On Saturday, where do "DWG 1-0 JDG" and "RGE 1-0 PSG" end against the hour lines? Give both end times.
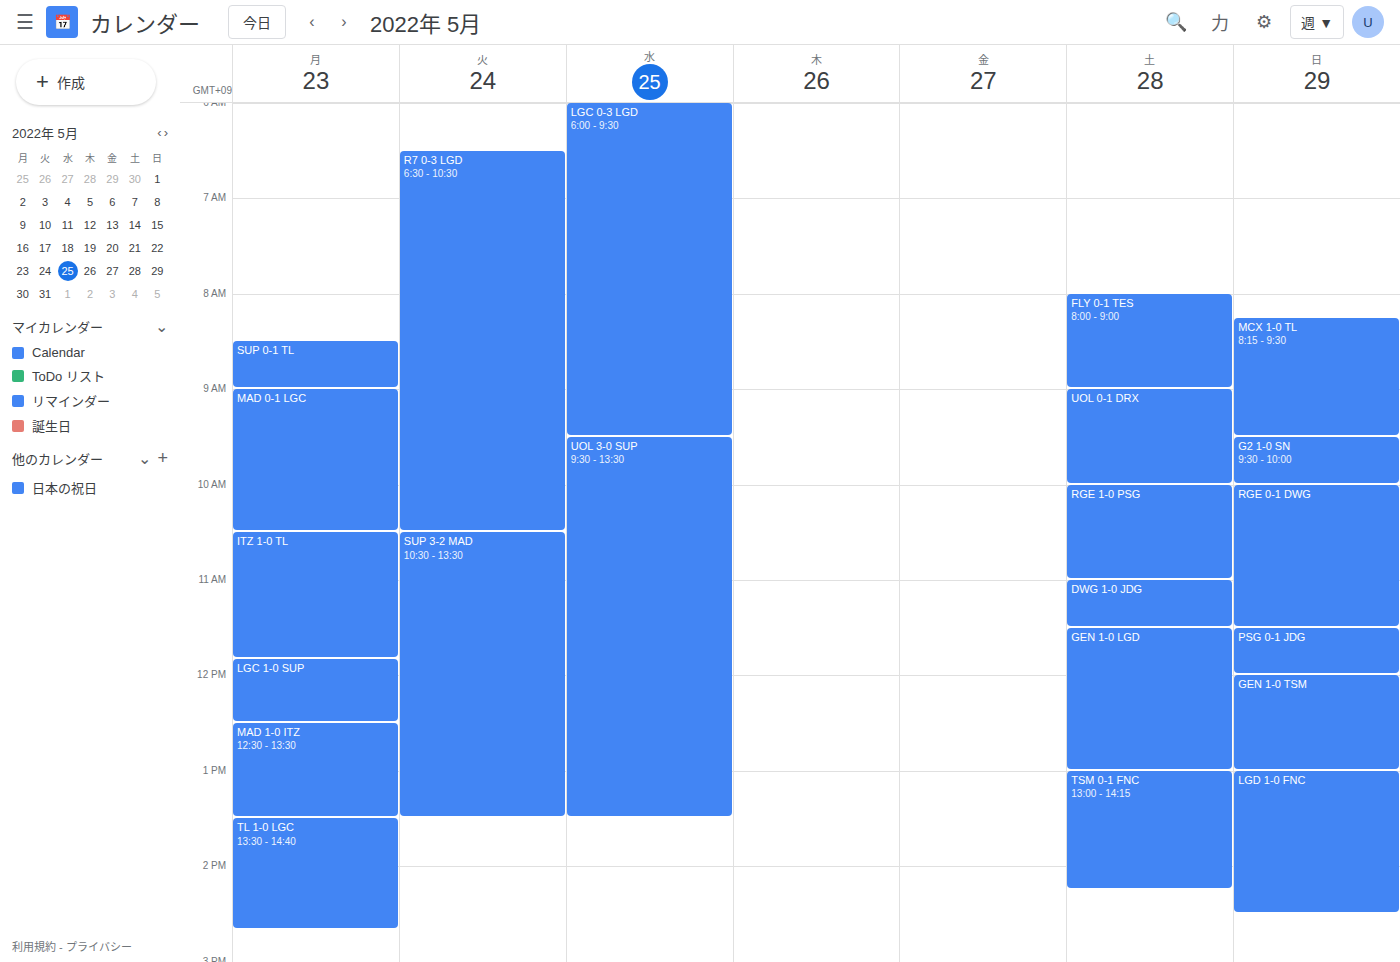
"DWG 1-0 JDG": 11:30, halfway between the 11:00 and 12:00 lines. "RGE 1-0 PSG": 11:00, exactly on the 11:00 line.